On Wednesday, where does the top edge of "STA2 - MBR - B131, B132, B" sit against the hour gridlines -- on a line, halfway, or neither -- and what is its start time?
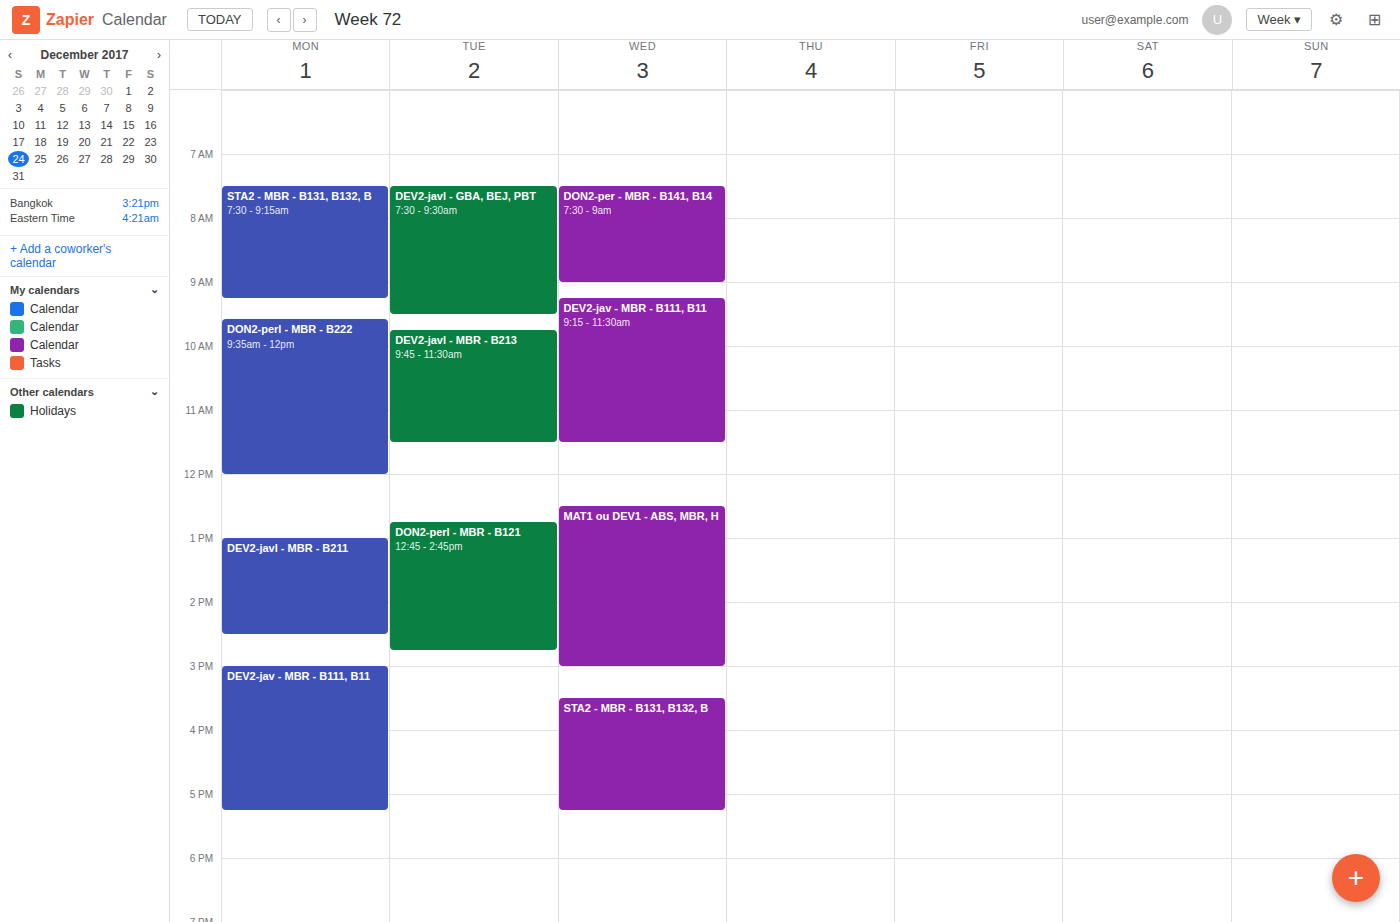
15:30 -- halfway between the 15:00 and 16:00 lines.